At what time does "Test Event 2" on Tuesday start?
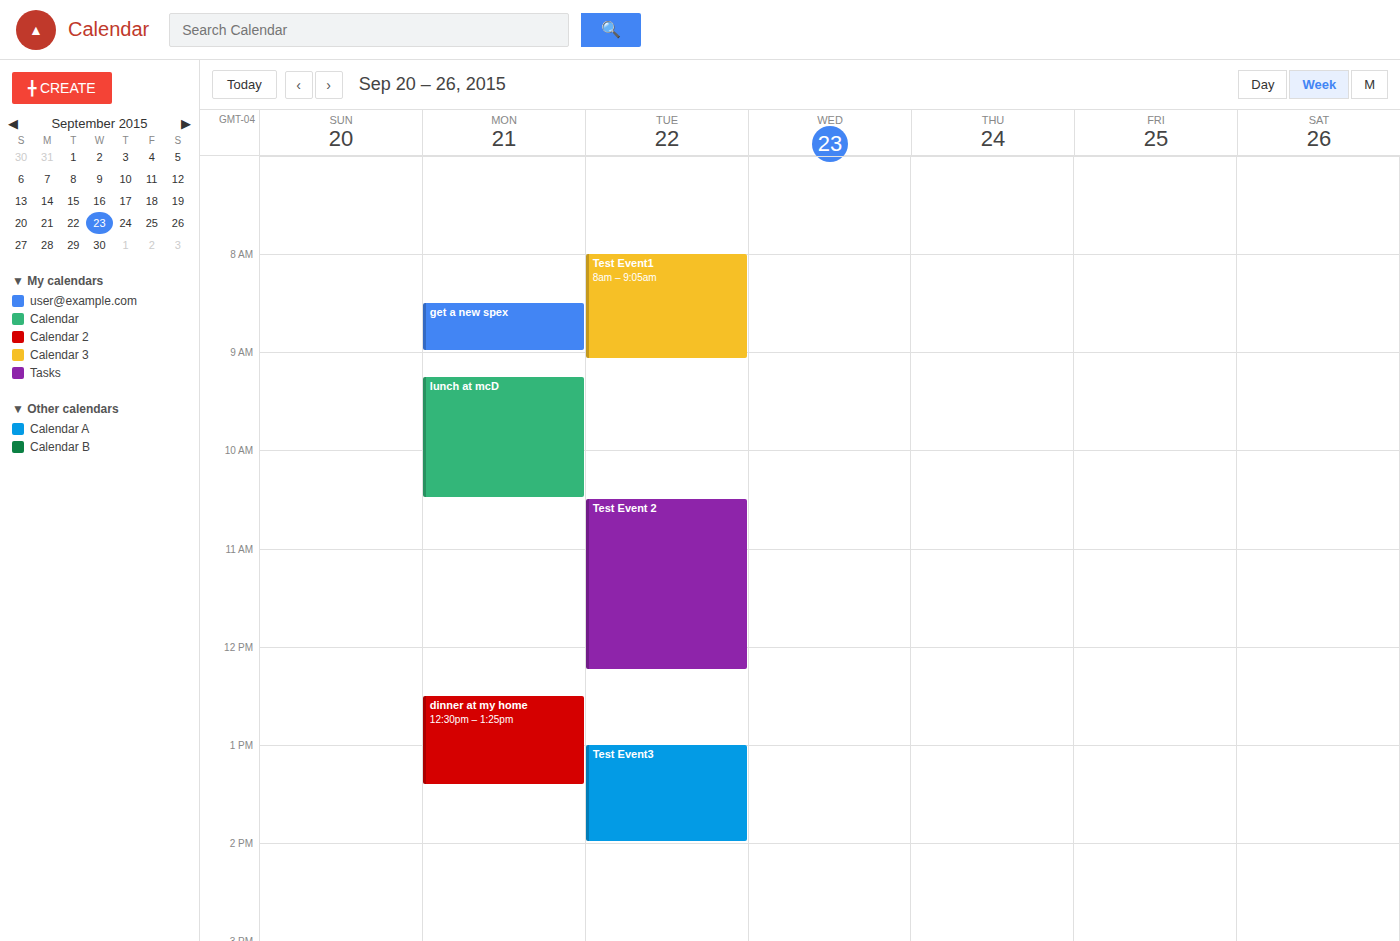
10:30 AM